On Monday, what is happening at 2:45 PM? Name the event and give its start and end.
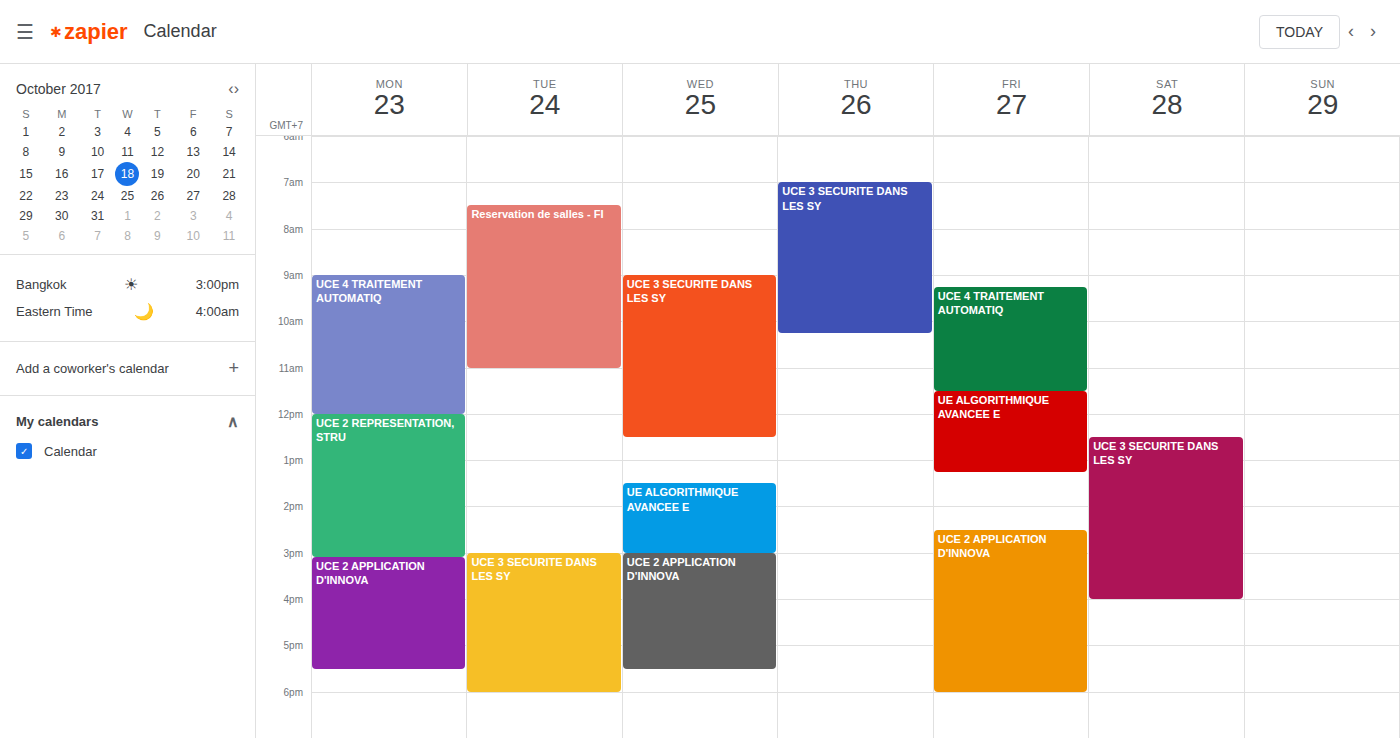
"UCE 2 REPRESENTATION, STRU", 12:00 PM to 3:05 PM